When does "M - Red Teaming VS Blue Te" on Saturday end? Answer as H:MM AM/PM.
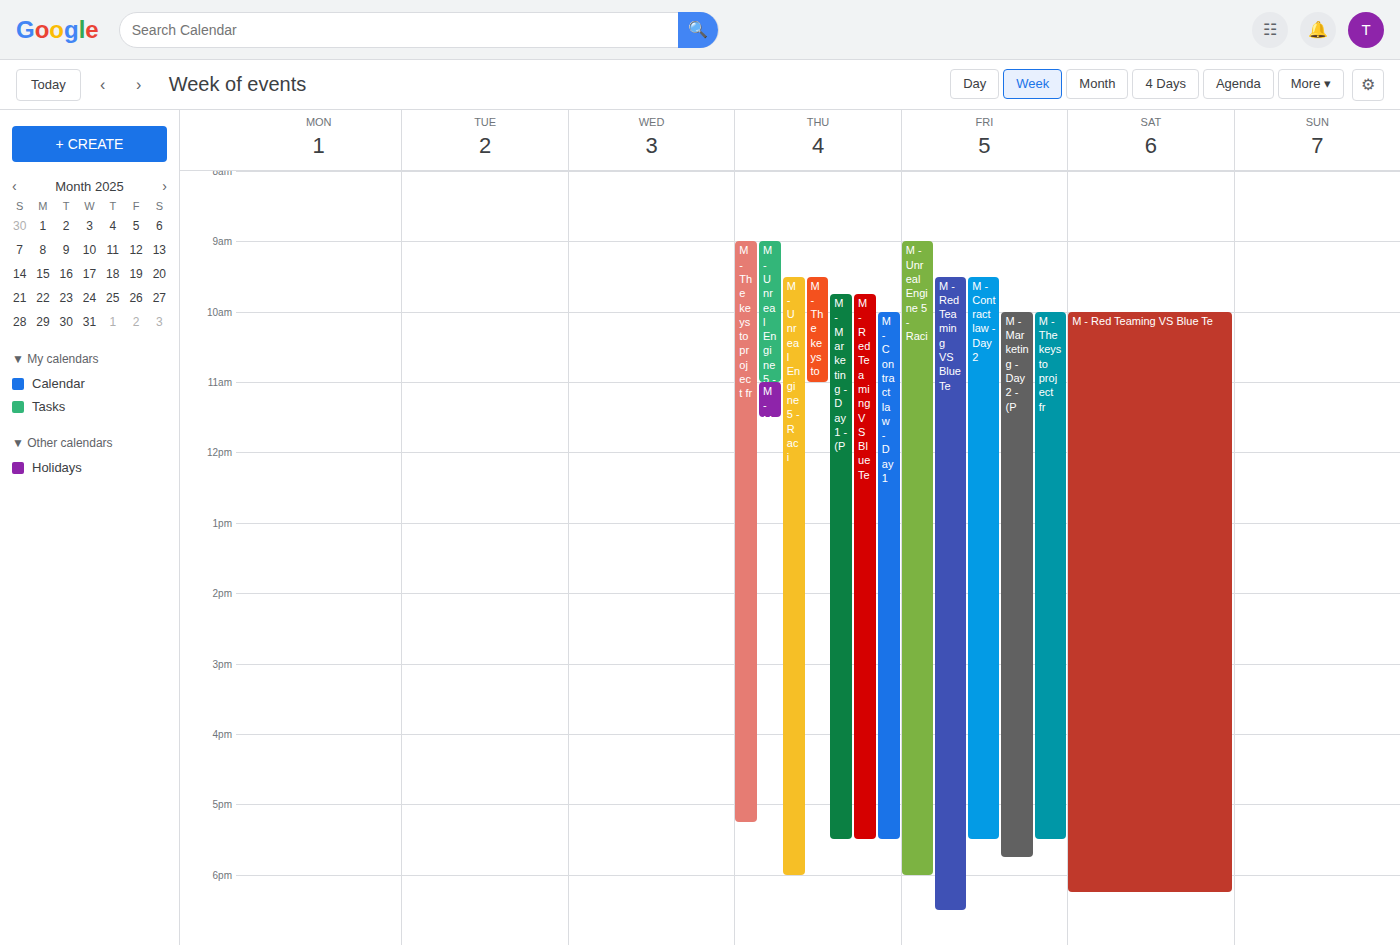
6:15 PM